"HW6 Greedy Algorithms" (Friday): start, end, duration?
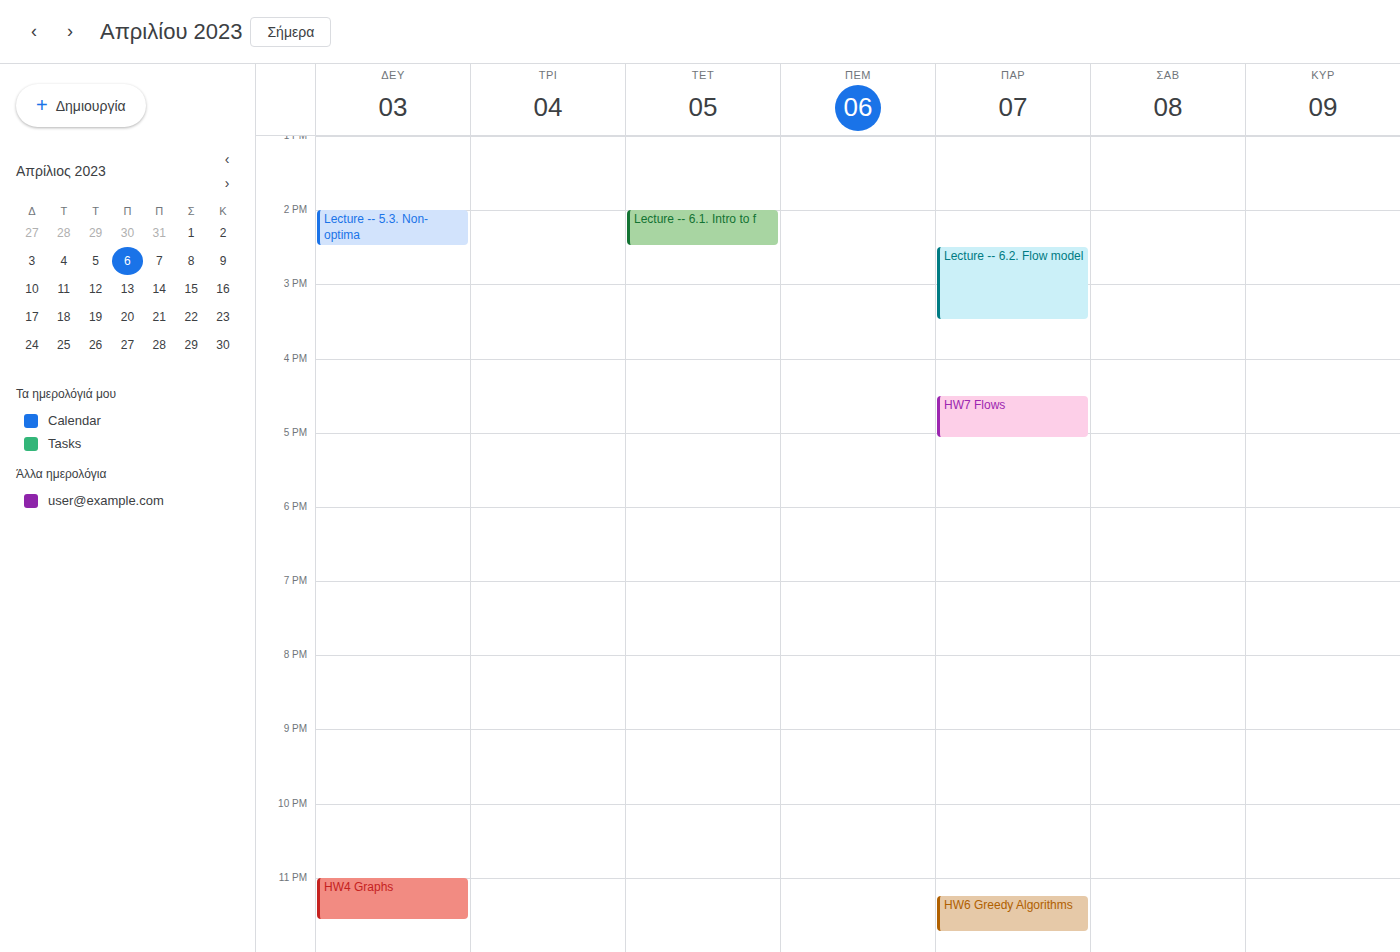
11:15 PM to 11:45 PM, 30 minutes